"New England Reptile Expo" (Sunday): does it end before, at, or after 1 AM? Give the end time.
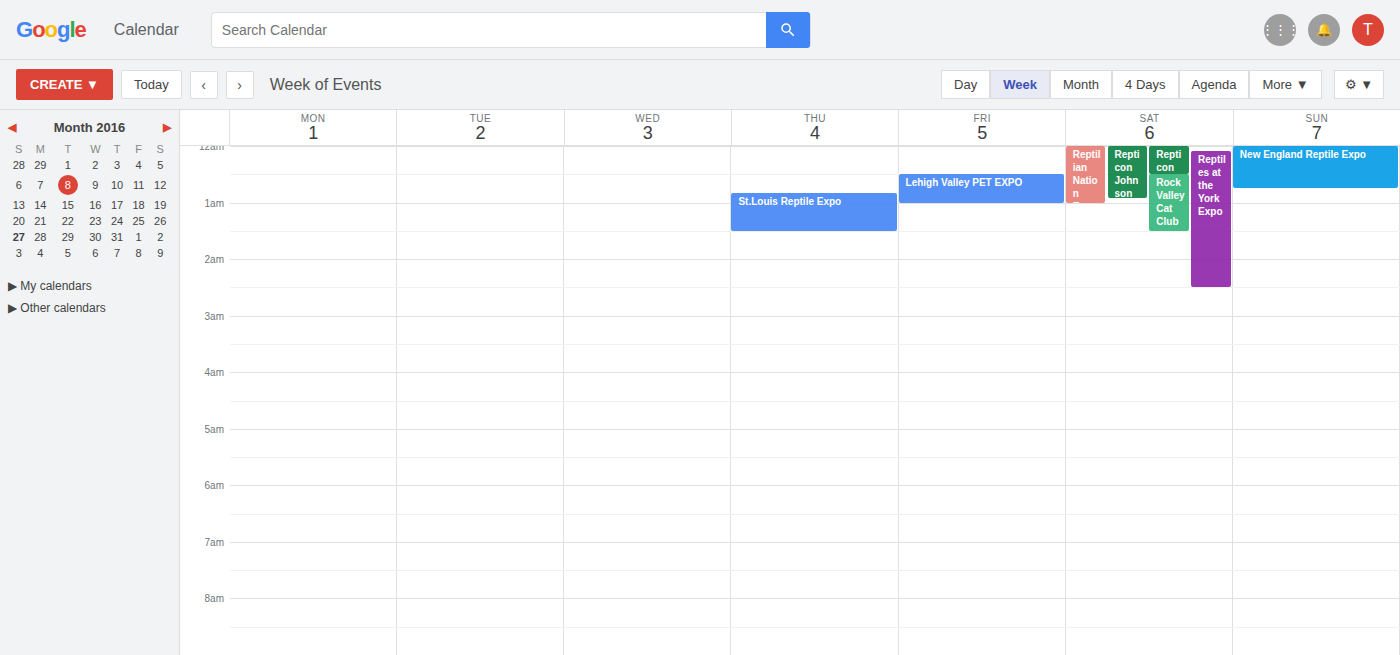
12:45 AM -- before 1 AM, 15 minutes above the 1 AM line.